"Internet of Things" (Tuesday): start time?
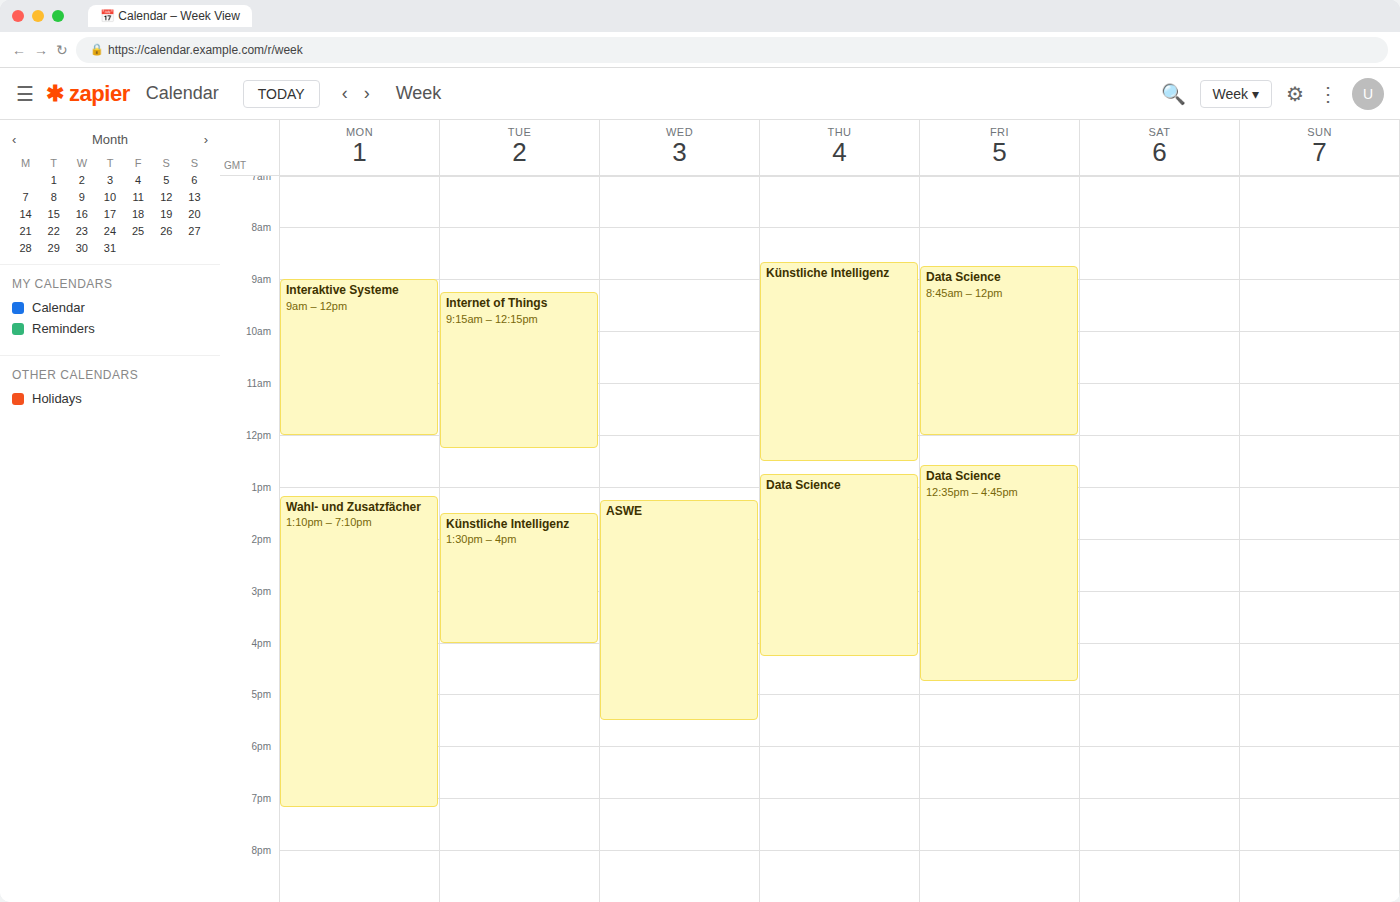
9:15 AM